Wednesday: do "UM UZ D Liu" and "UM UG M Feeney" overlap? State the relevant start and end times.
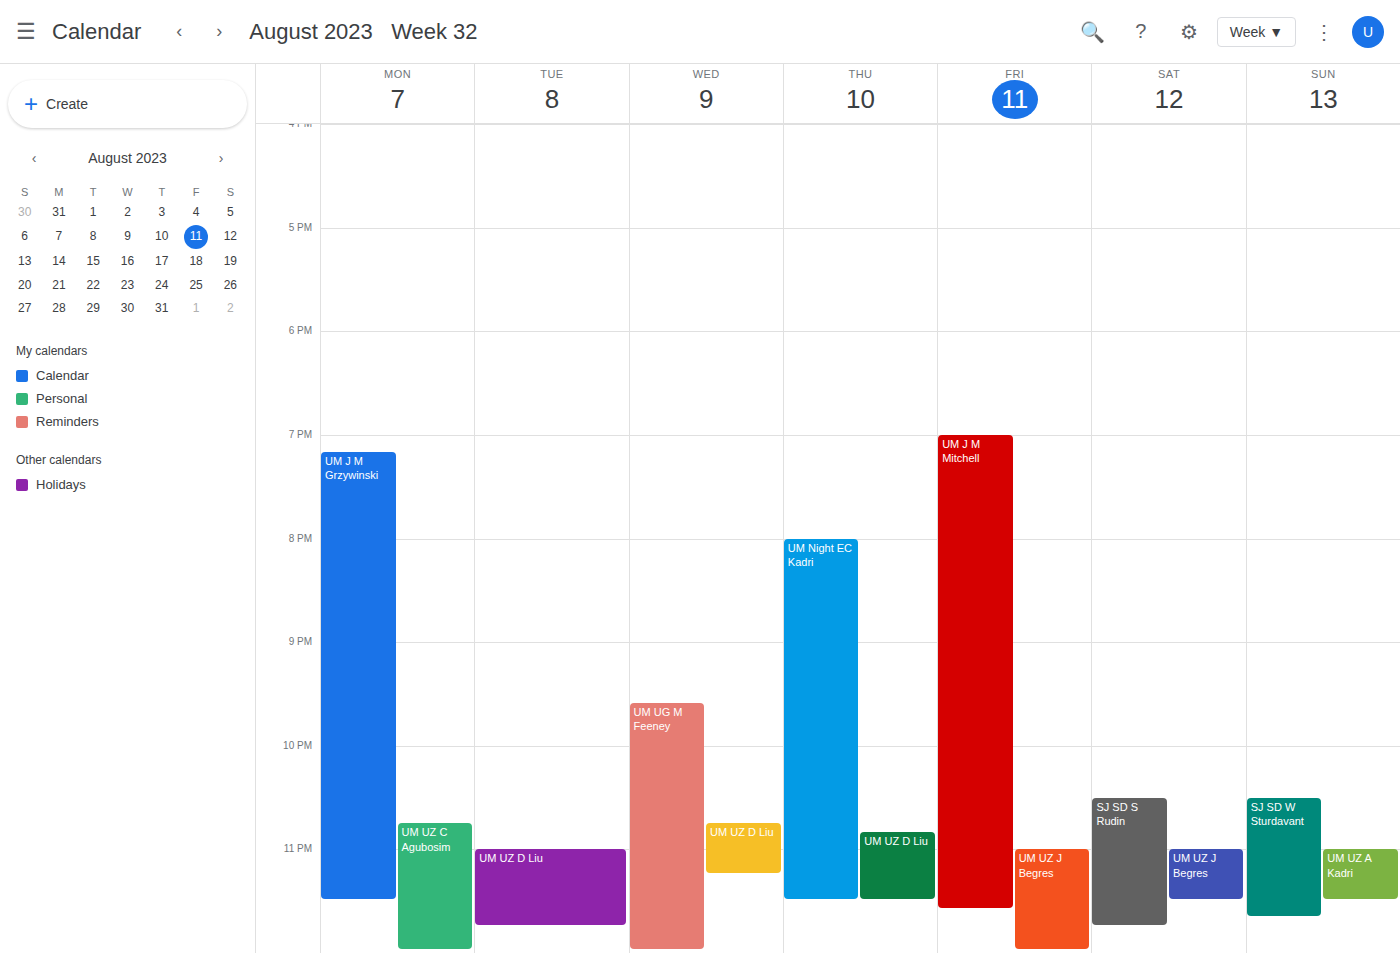
"UM UZ D Liu" runs 10:45 PM to 11:15 PM, inside "UM UG M Feeney" -- they overlap.